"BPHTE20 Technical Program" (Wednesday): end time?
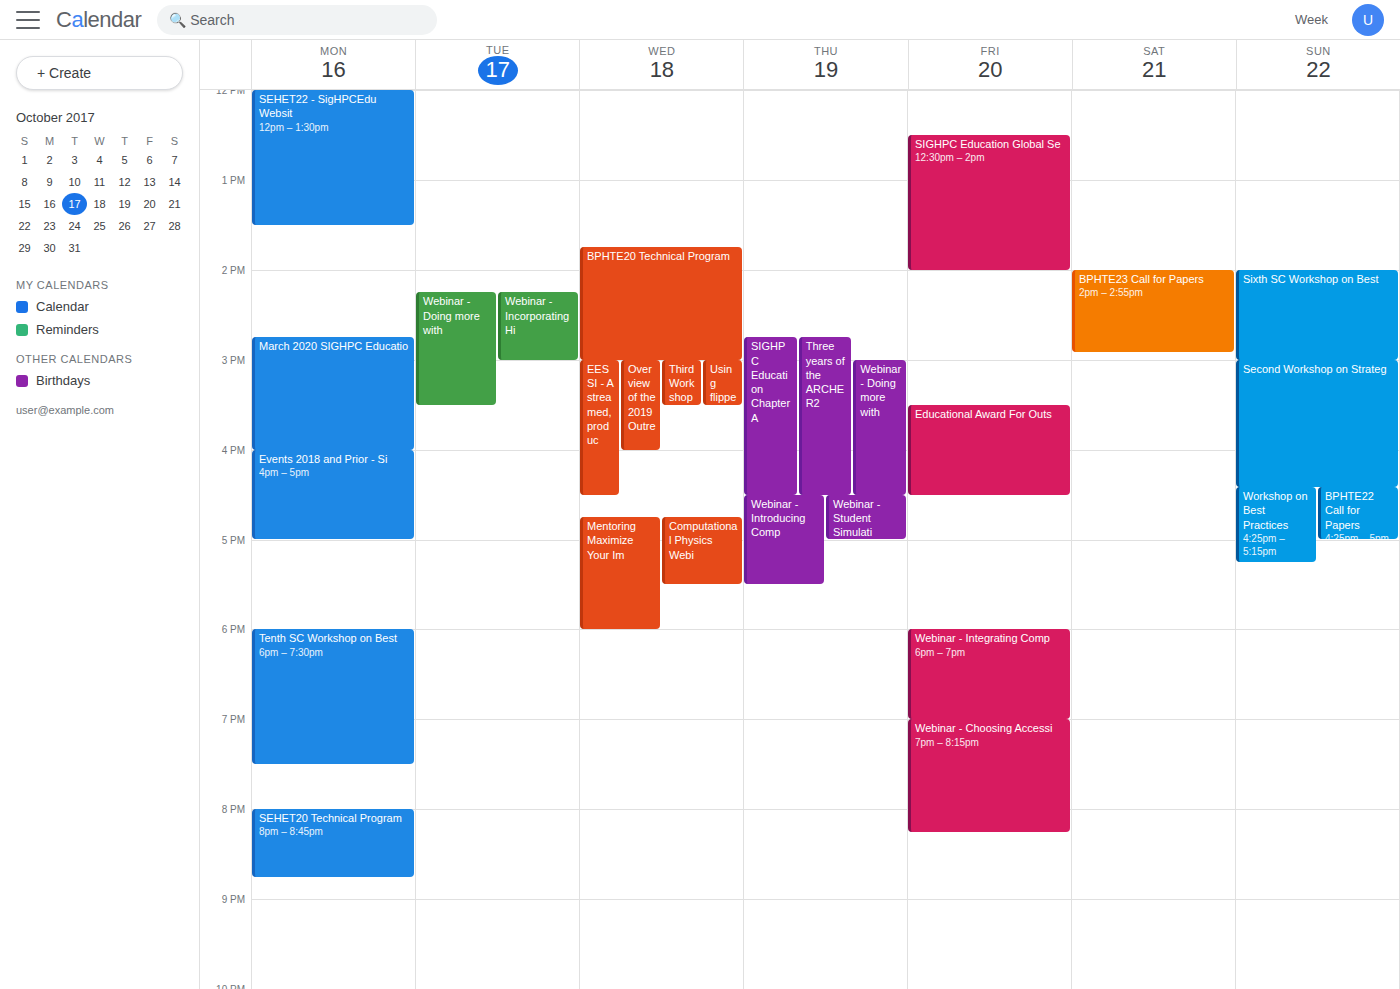
3:00 PM